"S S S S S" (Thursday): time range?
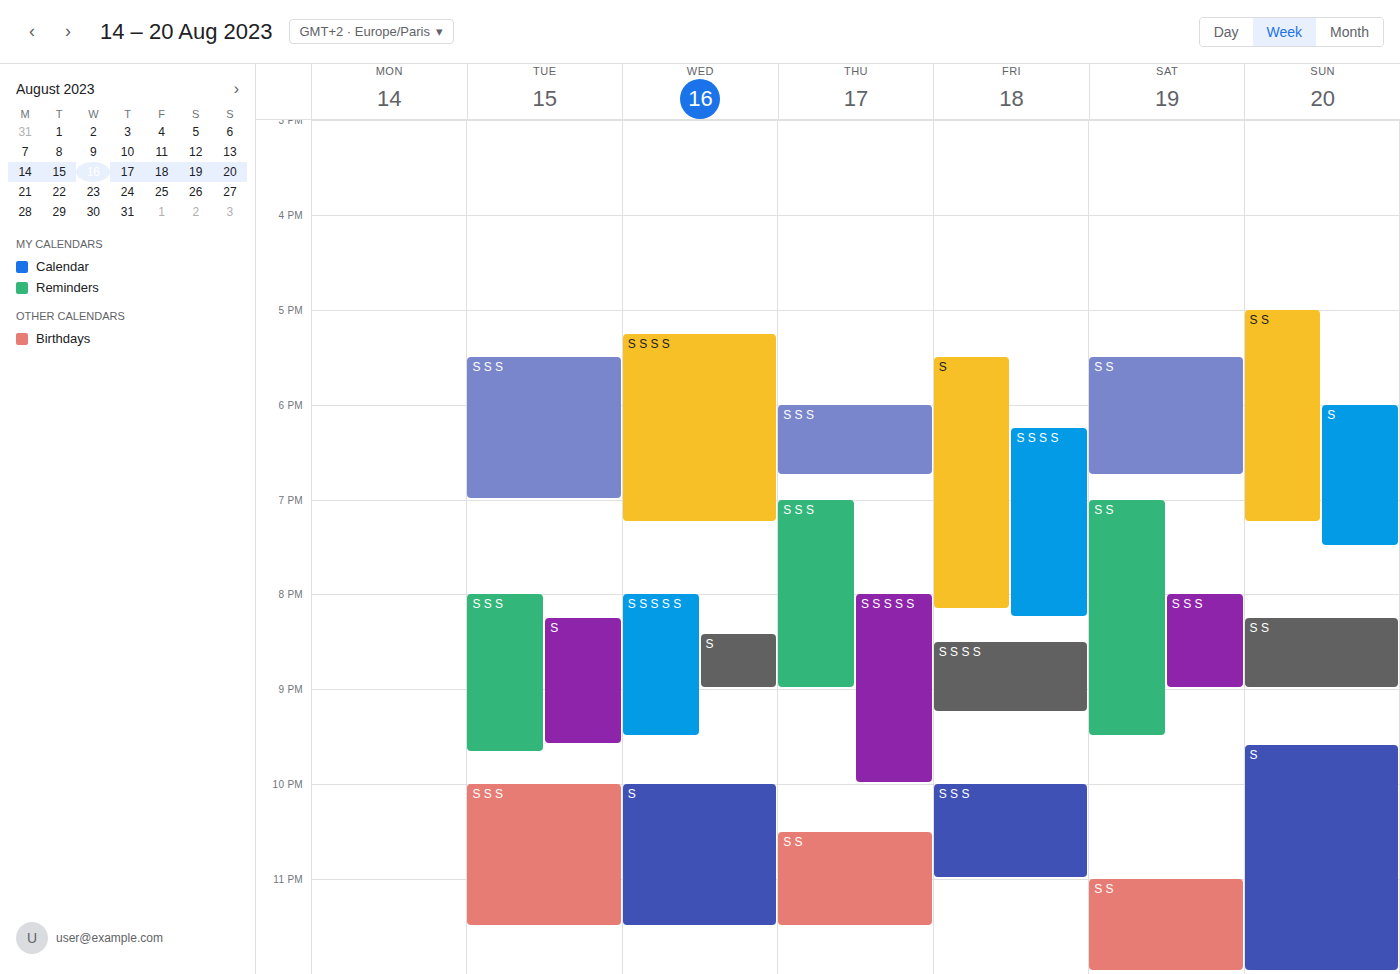
8:00 PM to 10:00 PM